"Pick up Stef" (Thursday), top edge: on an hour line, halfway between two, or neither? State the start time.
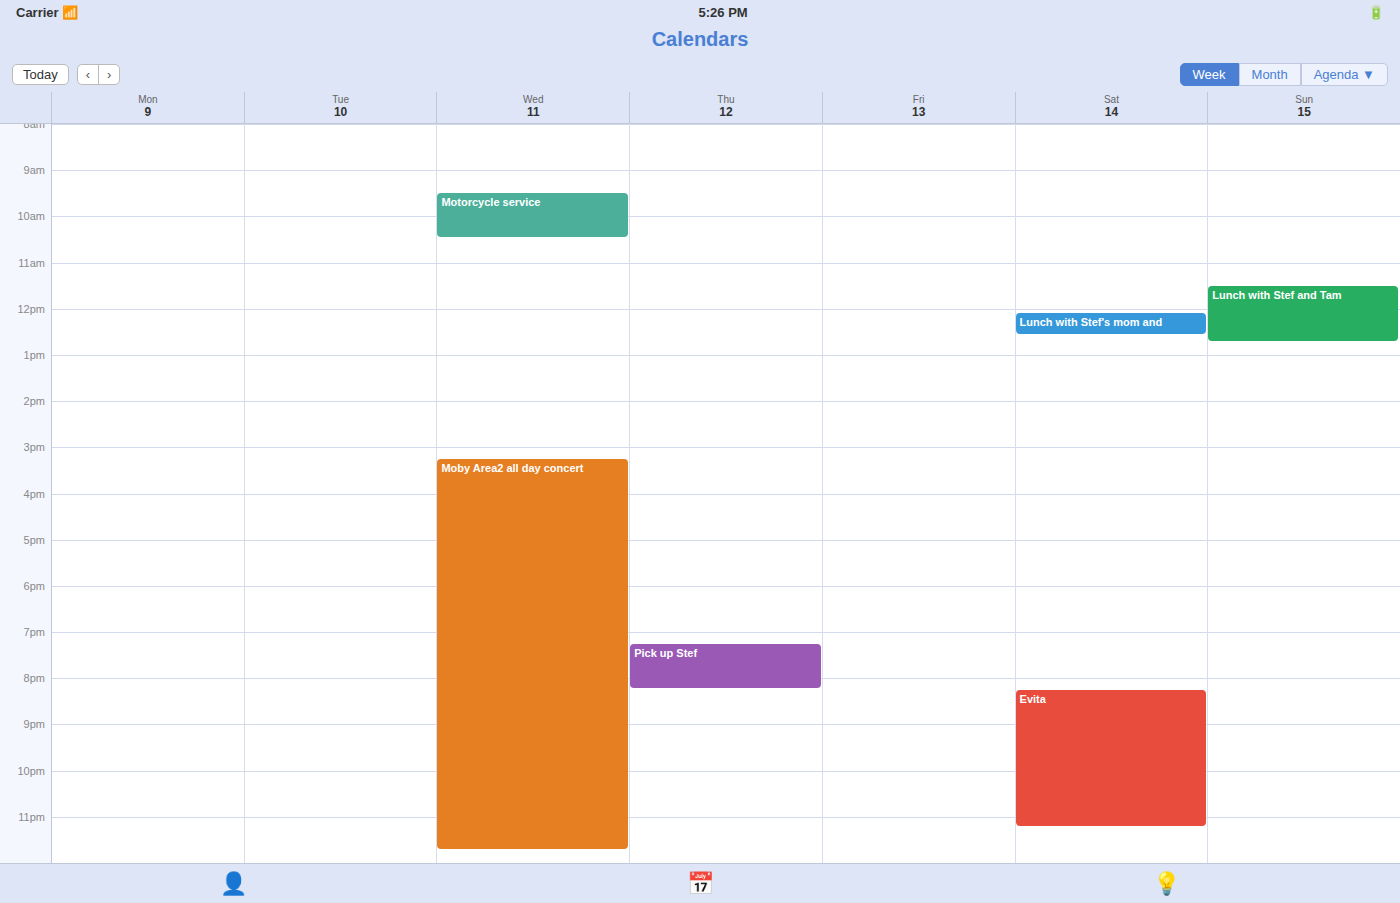
7:15 PM -- neither: a quarter of the way from the 7 PM line to the 8 PM line.